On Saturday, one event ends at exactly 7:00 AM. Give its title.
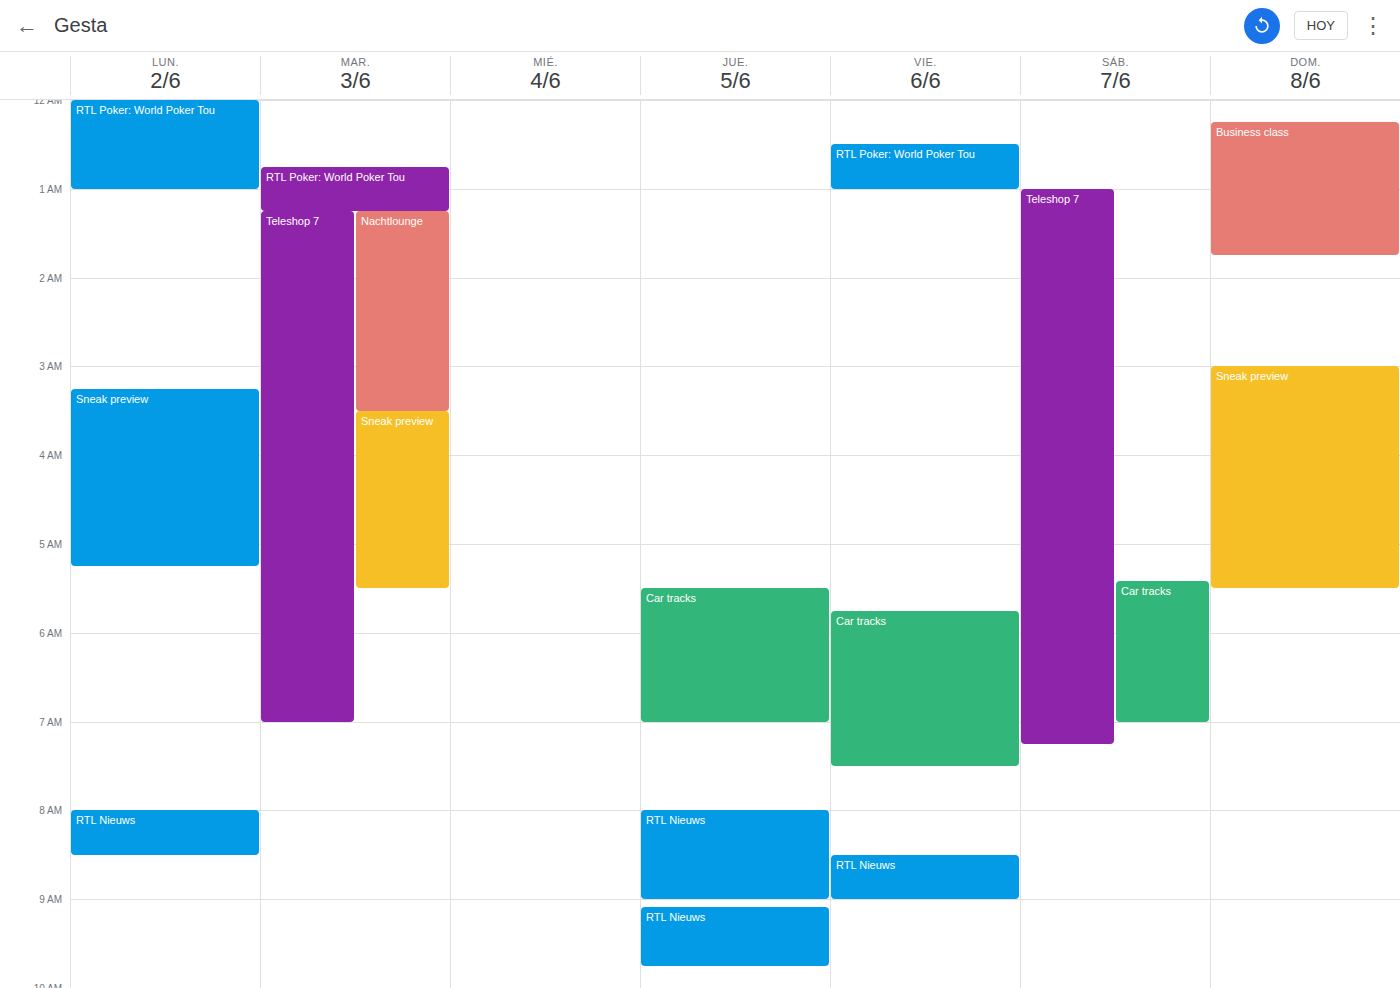
"Car tracks"